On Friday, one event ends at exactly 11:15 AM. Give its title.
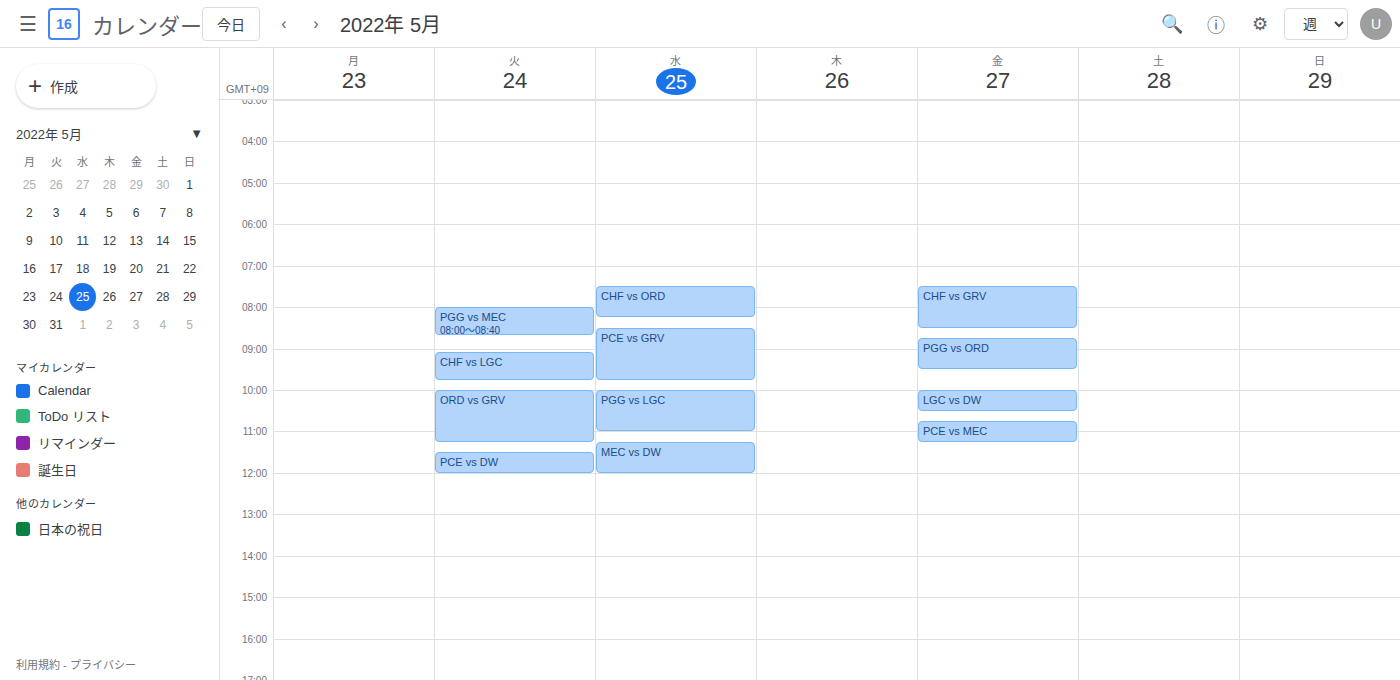
"PCE vs MEC"